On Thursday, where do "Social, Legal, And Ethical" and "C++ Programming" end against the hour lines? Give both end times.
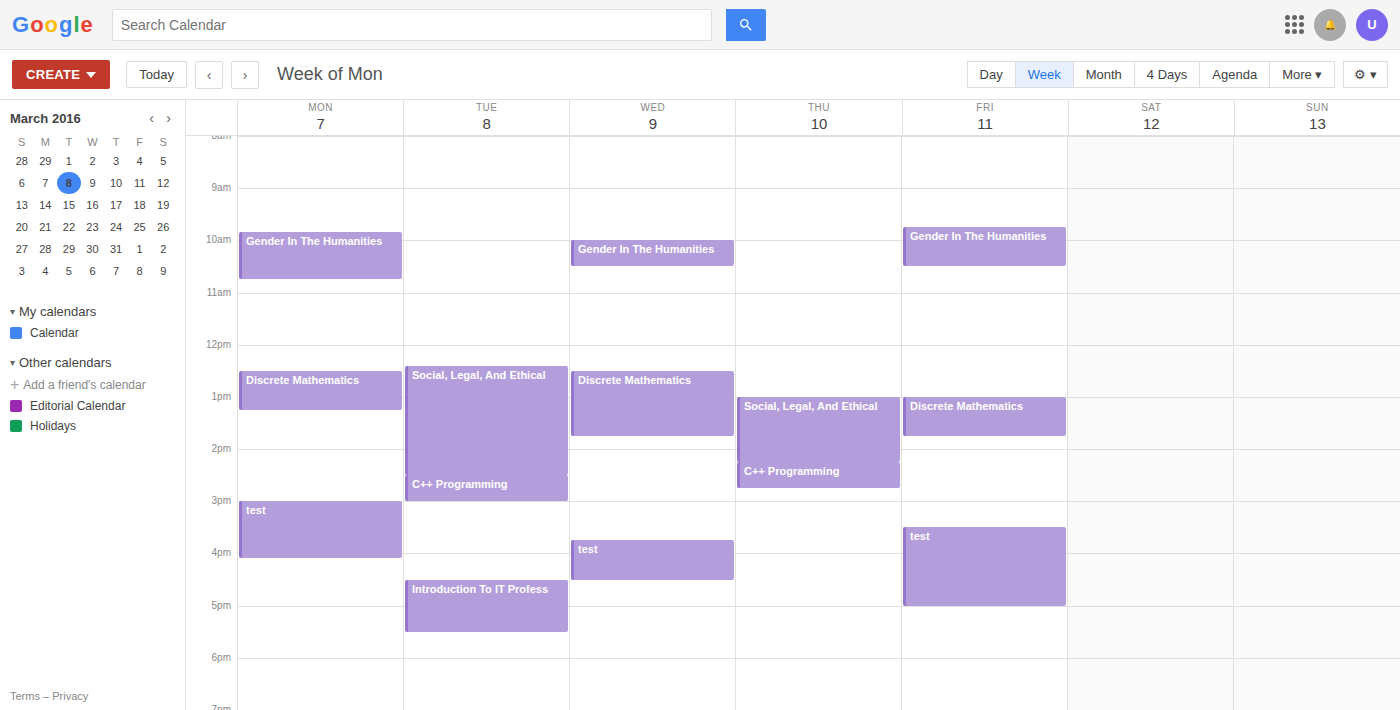
"Social, Legal, And Ethical": 2:15 PM, neither: a quarter of the way from the 2 PM line to the 3 PM line. "C++ Programming": 2:45 PM, neither: three quarters of the way from the 2 PM line to the 3 PM line.